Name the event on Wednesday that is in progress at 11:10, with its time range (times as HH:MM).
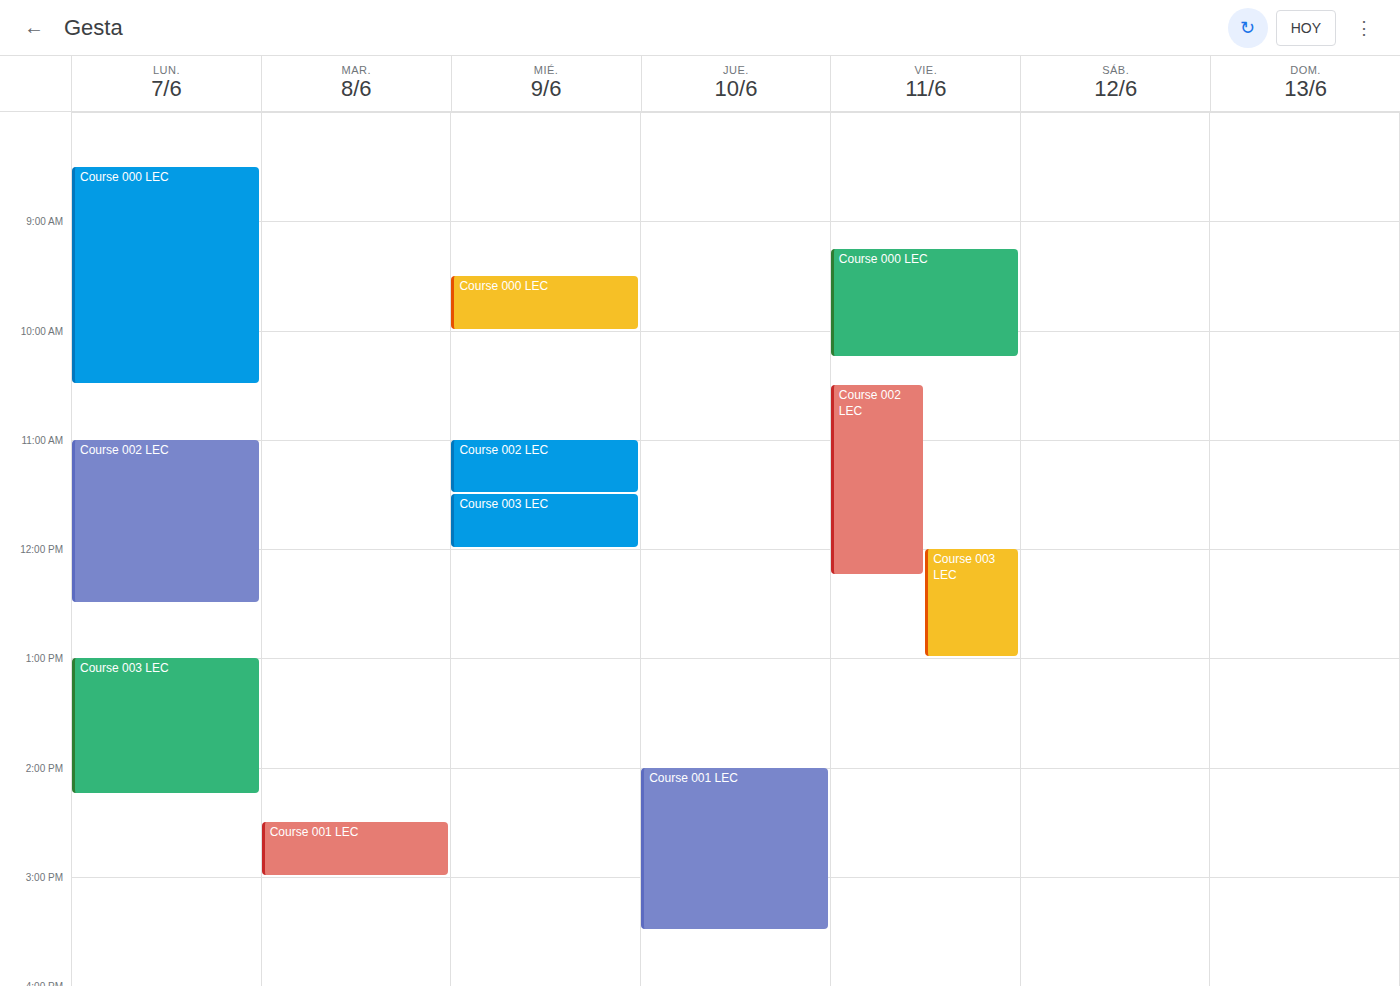
"Course 002 LEC", 11:00 to 11:30